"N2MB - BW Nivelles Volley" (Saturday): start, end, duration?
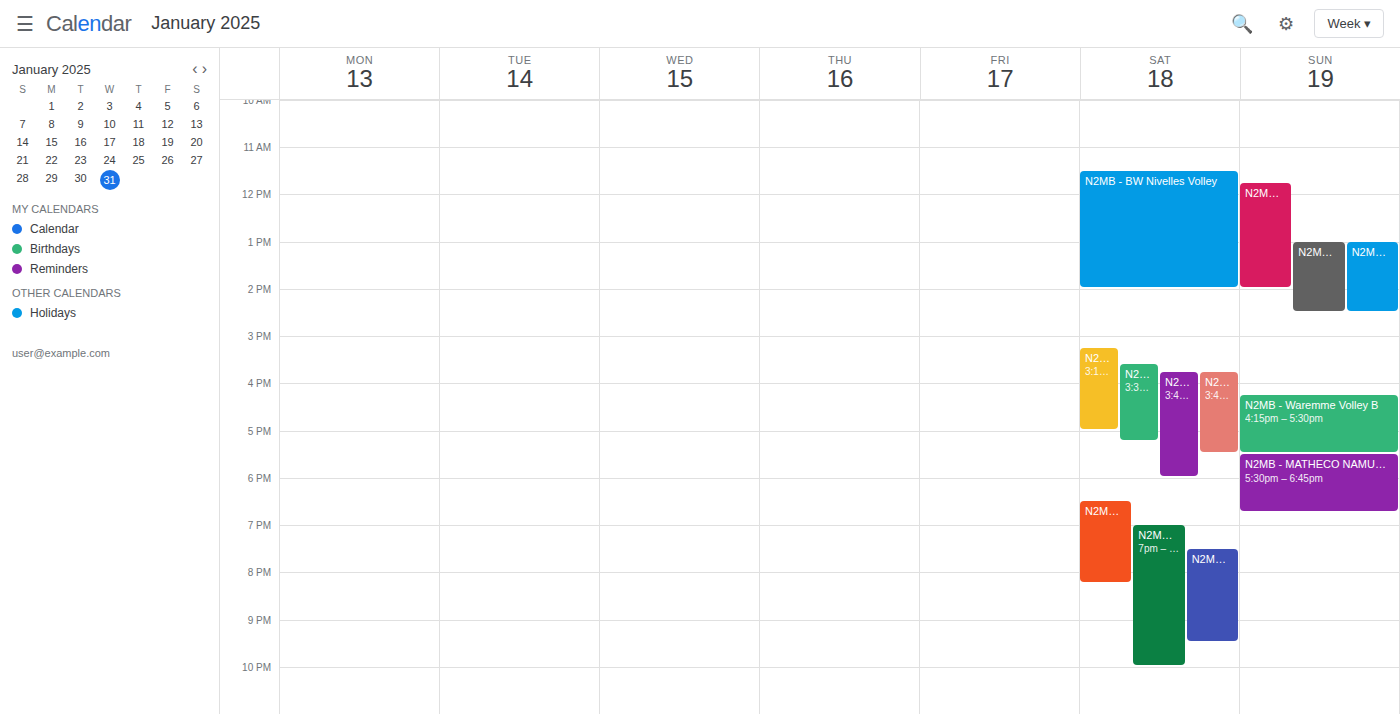
11:30 AM to 2:00 PM, 2 hours 30 minutes